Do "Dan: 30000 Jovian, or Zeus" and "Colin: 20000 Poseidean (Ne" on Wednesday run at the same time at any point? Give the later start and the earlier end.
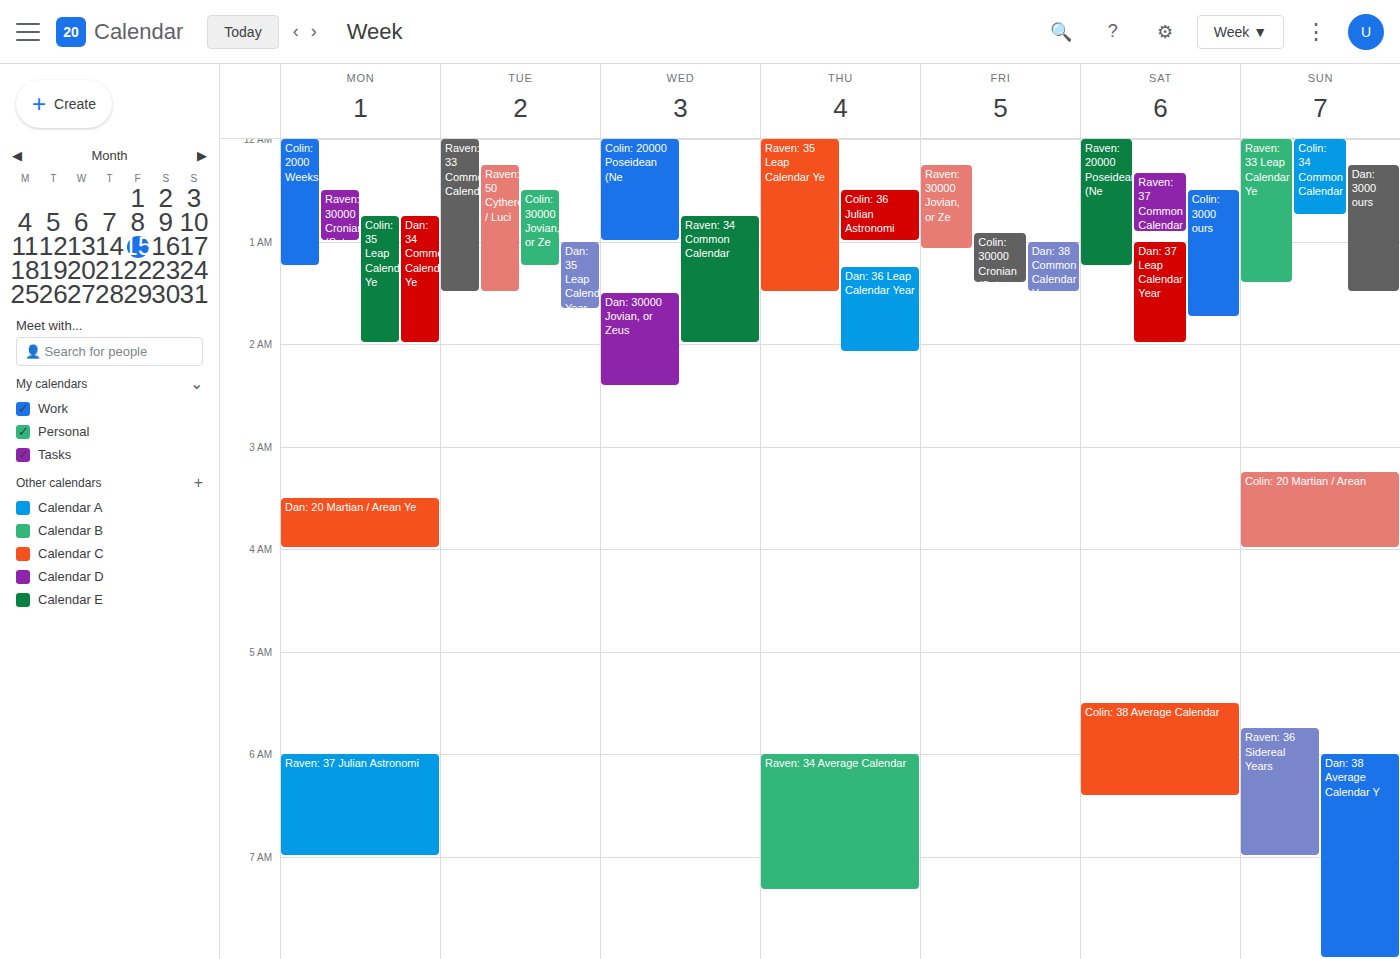
"Colin: 20000 Poseidean (Ne" ends at 01:00 and "Dan: 30000 Jovian, or Zeus" starts at 01:30 -- no overlap.